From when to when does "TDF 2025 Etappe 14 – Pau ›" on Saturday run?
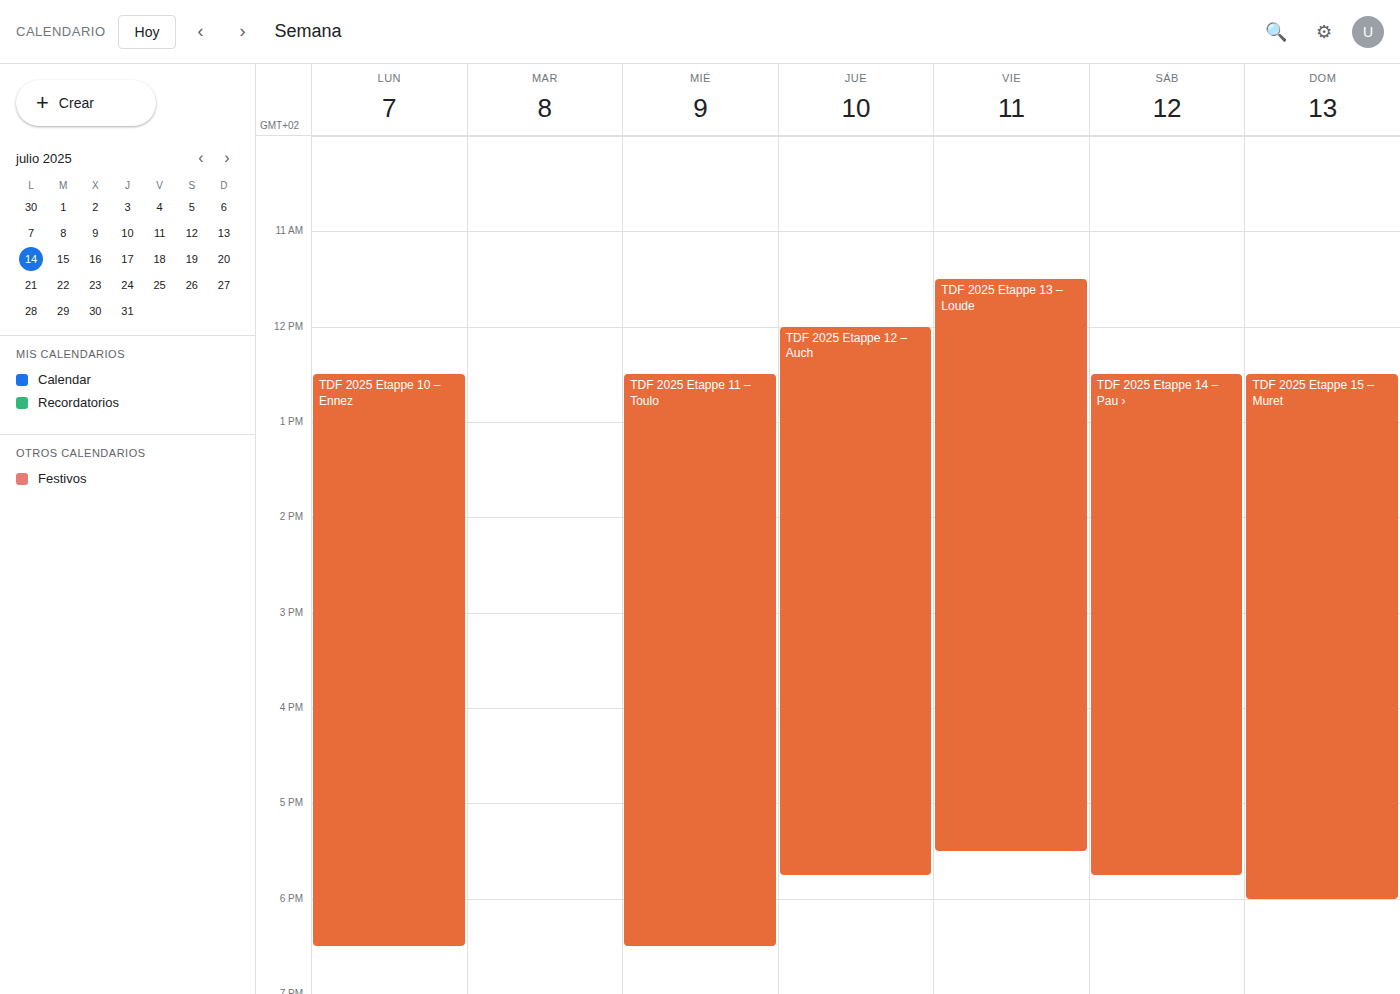
12:30 to 17:45